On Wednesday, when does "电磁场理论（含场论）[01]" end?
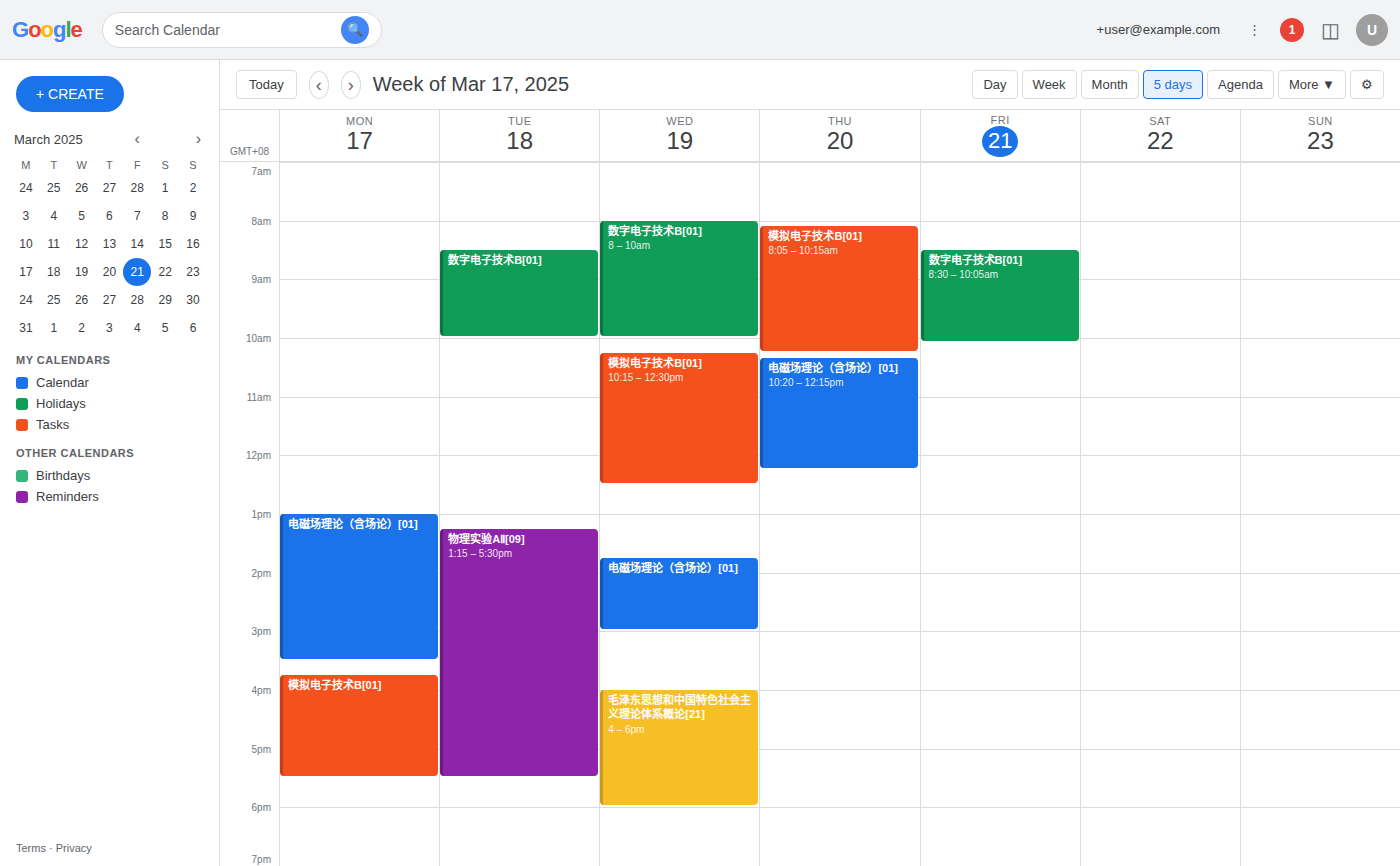
3:00 PM